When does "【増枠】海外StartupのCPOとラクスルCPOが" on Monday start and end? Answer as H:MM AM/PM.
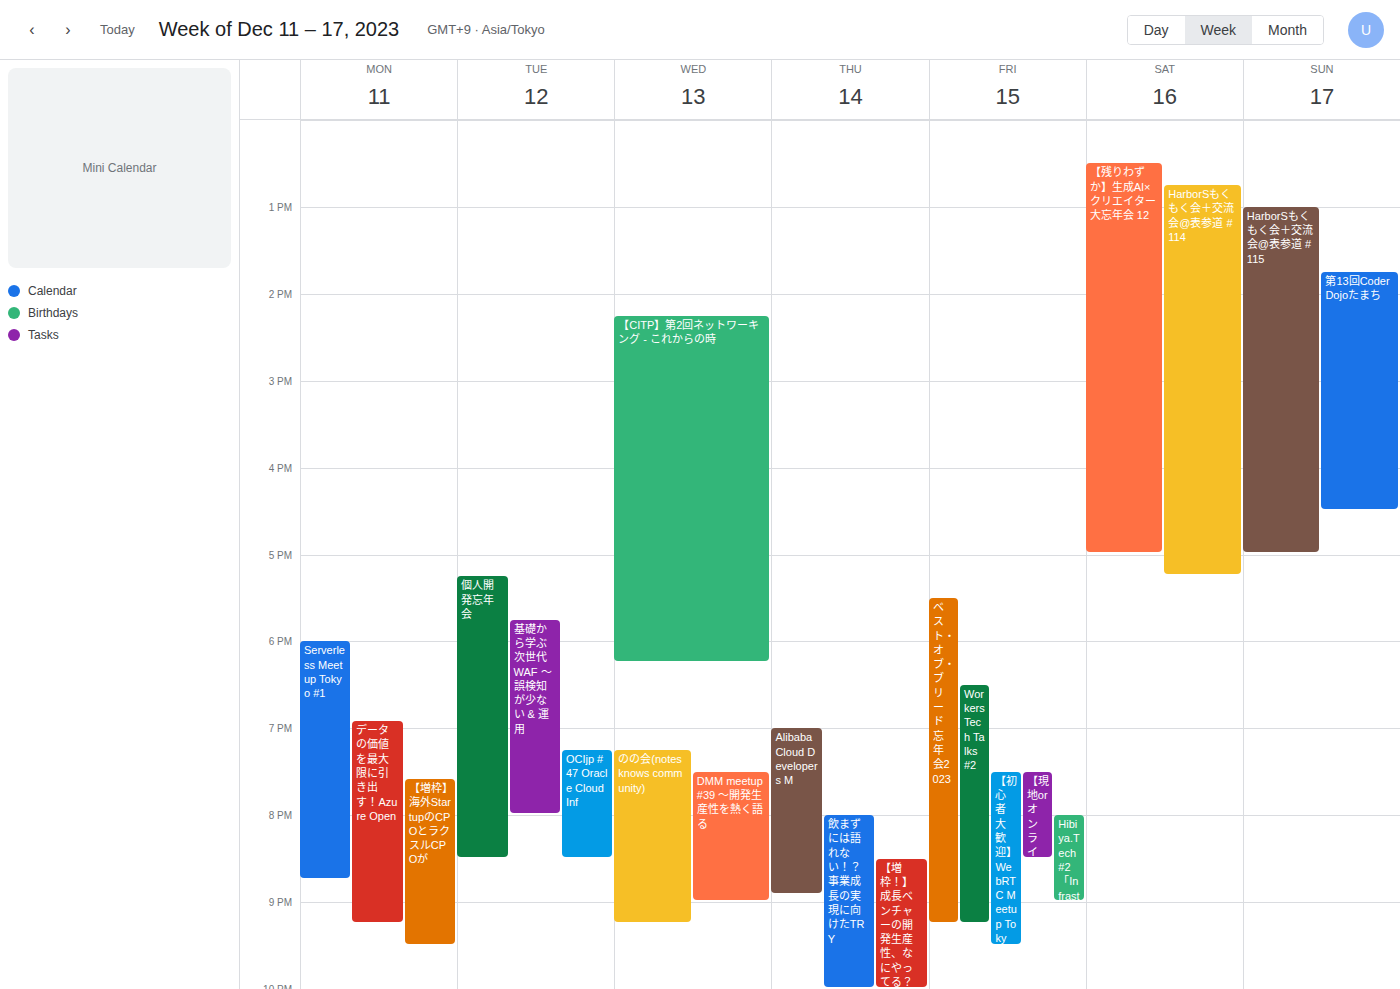
7:35 PM to 9:30 PM